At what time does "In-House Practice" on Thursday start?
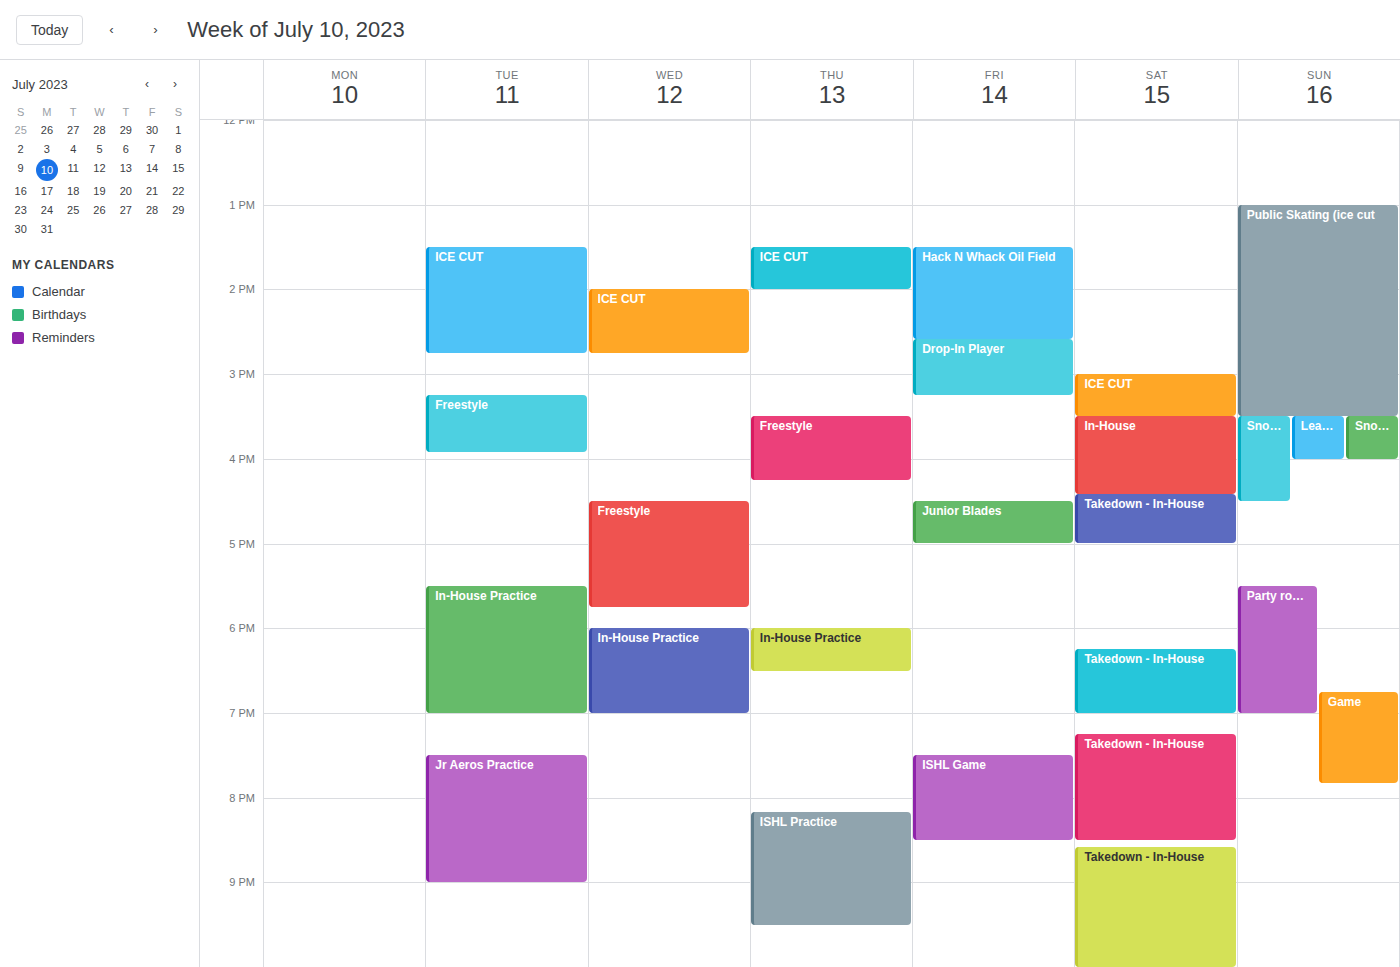
6:00 PM